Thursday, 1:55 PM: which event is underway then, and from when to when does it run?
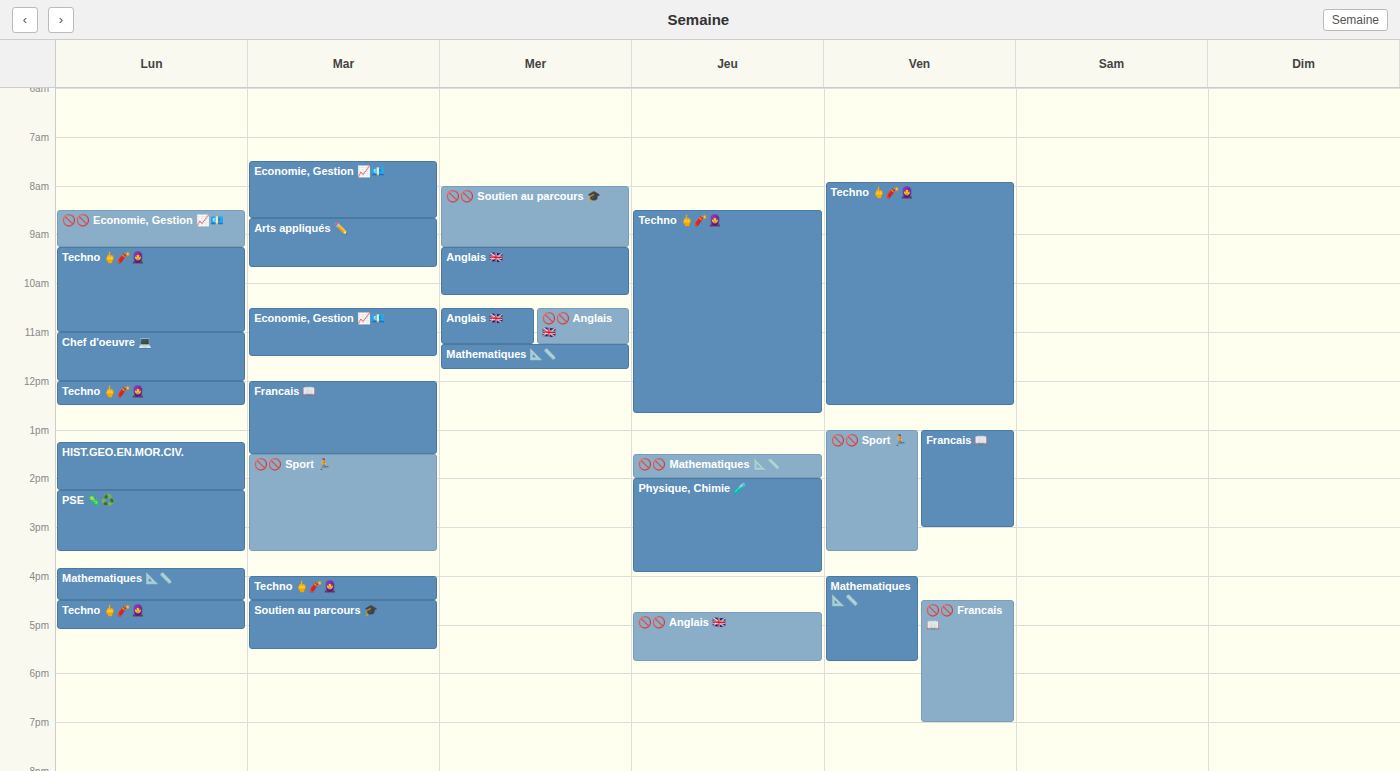
"🚫🚫 Mathematiques 📐📏", 1:30 PM to 2:00 PM